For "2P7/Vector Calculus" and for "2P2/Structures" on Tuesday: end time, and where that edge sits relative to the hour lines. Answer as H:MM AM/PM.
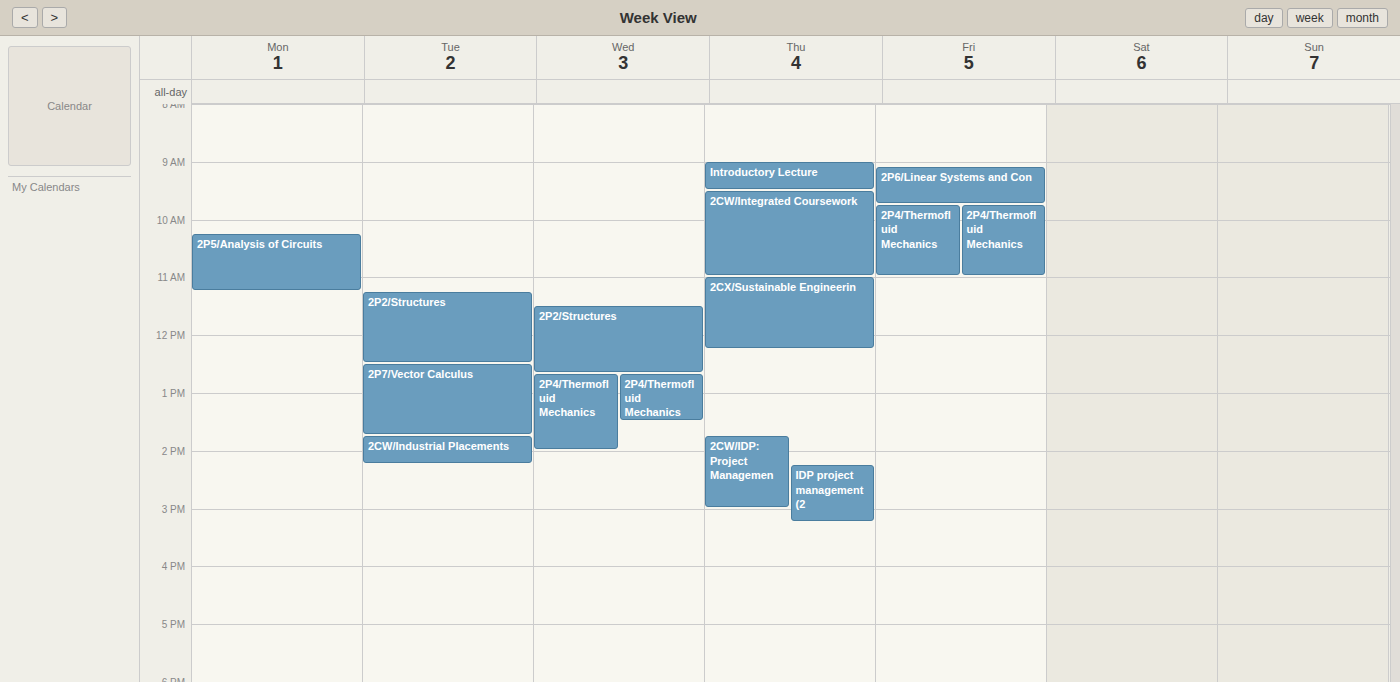
"2P7/Vector Calculus": 1:45 PM, neither: three quarters of the way from the 1 PM line to the 2 PM line. "2P2/Structures": 12:30 PM, halfway between the 12 PM and 1 PM lines.